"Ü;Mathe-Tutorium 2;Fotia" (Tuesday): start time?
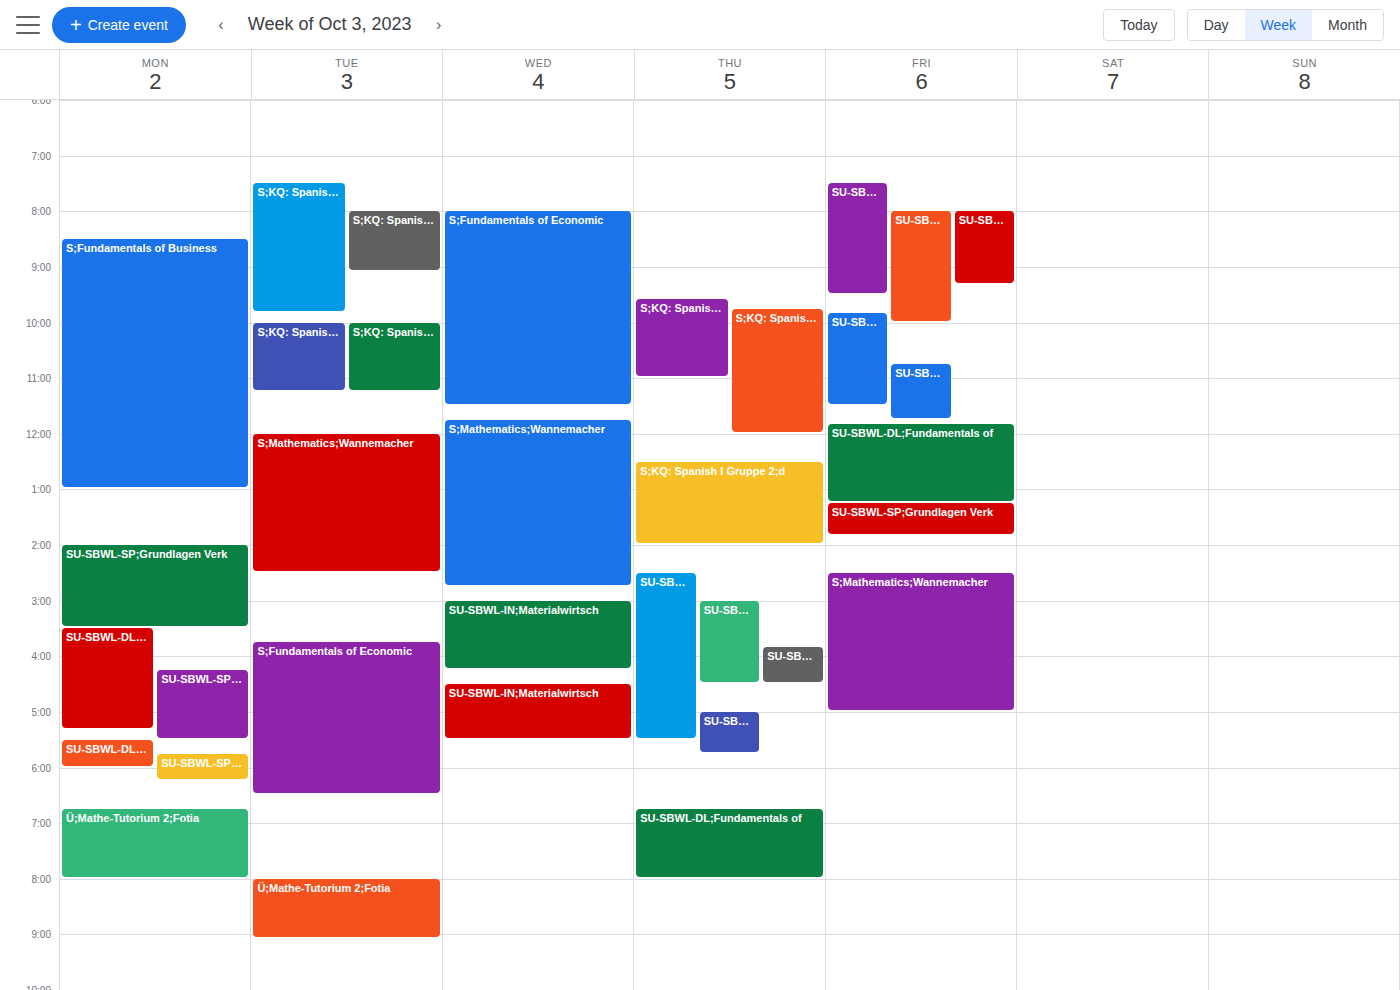
8:00 PM